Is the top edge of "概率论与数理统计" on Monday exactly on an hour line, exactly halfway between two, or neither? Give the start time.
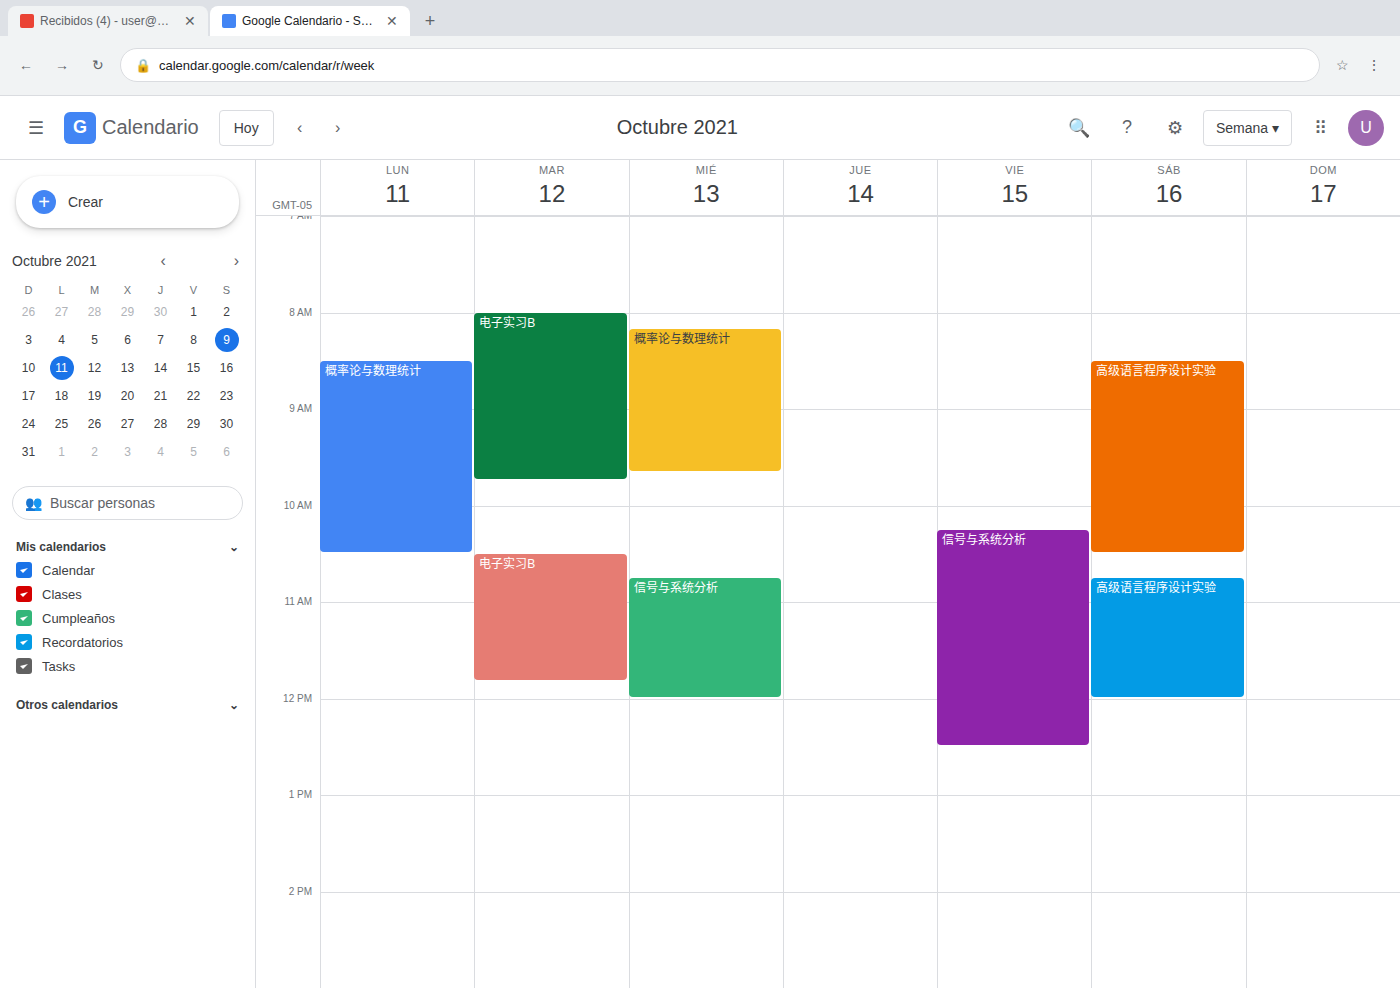
8:30 AM -- halfway between the 8 AM and 9 AM lines.